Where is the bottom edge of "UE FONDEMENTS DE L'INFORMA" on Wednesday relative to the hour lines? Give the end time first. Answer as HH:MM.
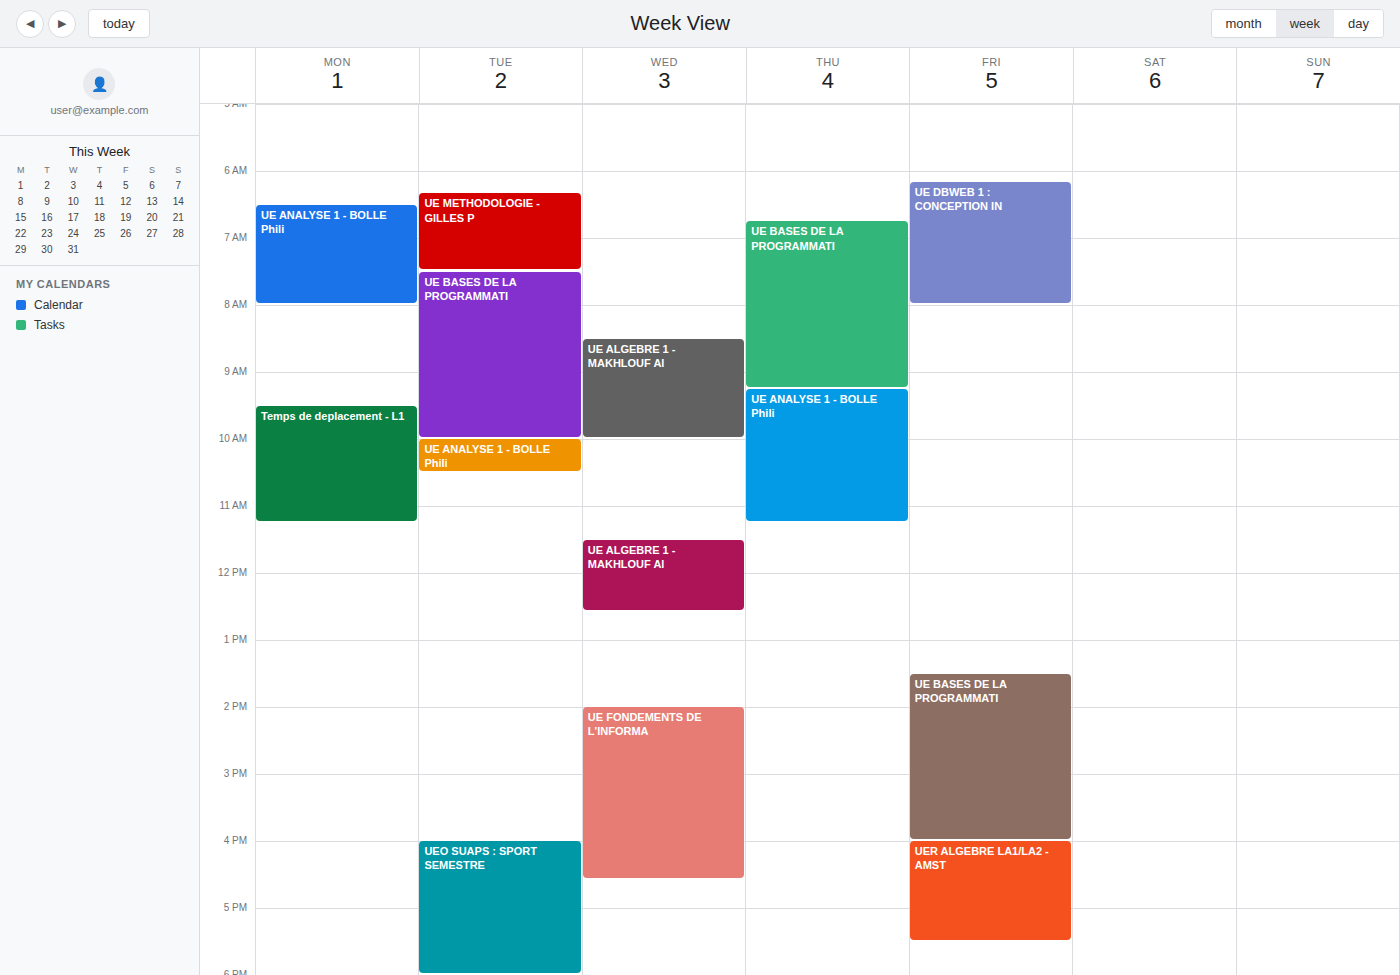
16:35 -- neither: 35 minutes below the 16:00 line and 25 minutes above the 17:00 line.